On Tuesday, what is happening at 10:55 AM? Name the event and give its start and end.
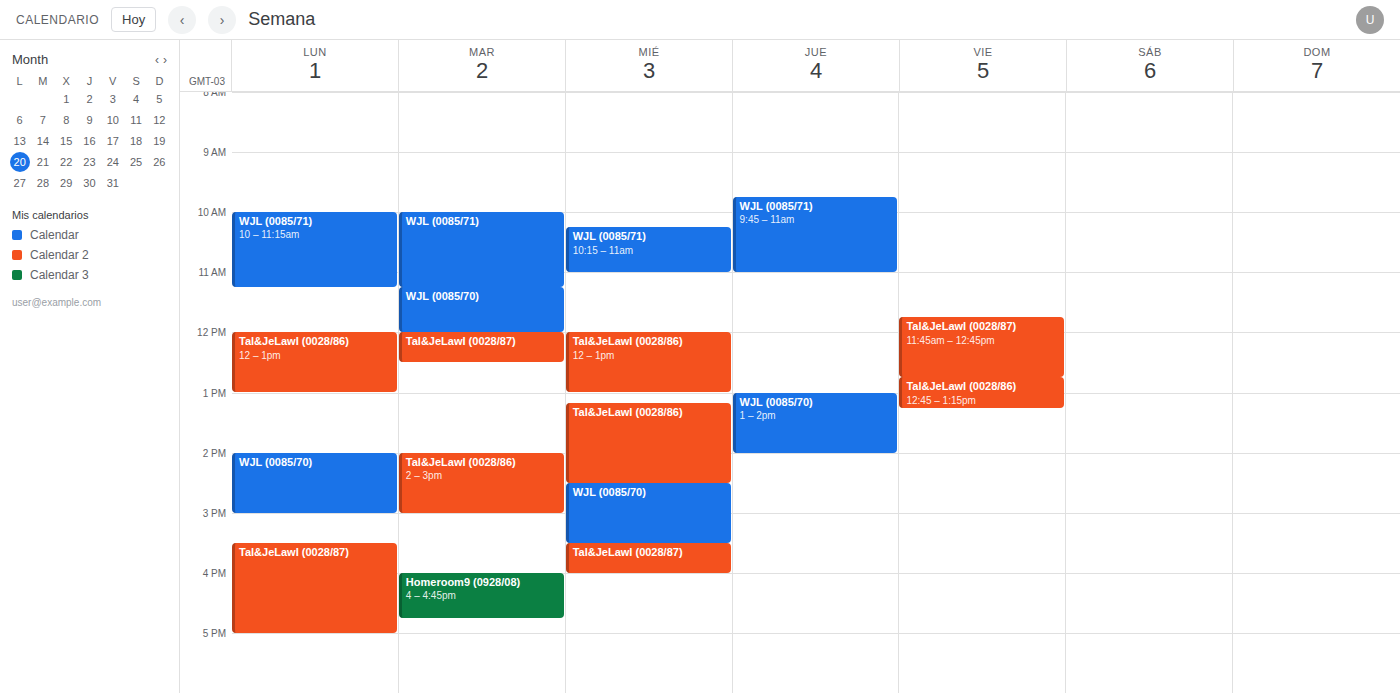
"WJL (0085/71)", 10:00 AM to 11:15 AM